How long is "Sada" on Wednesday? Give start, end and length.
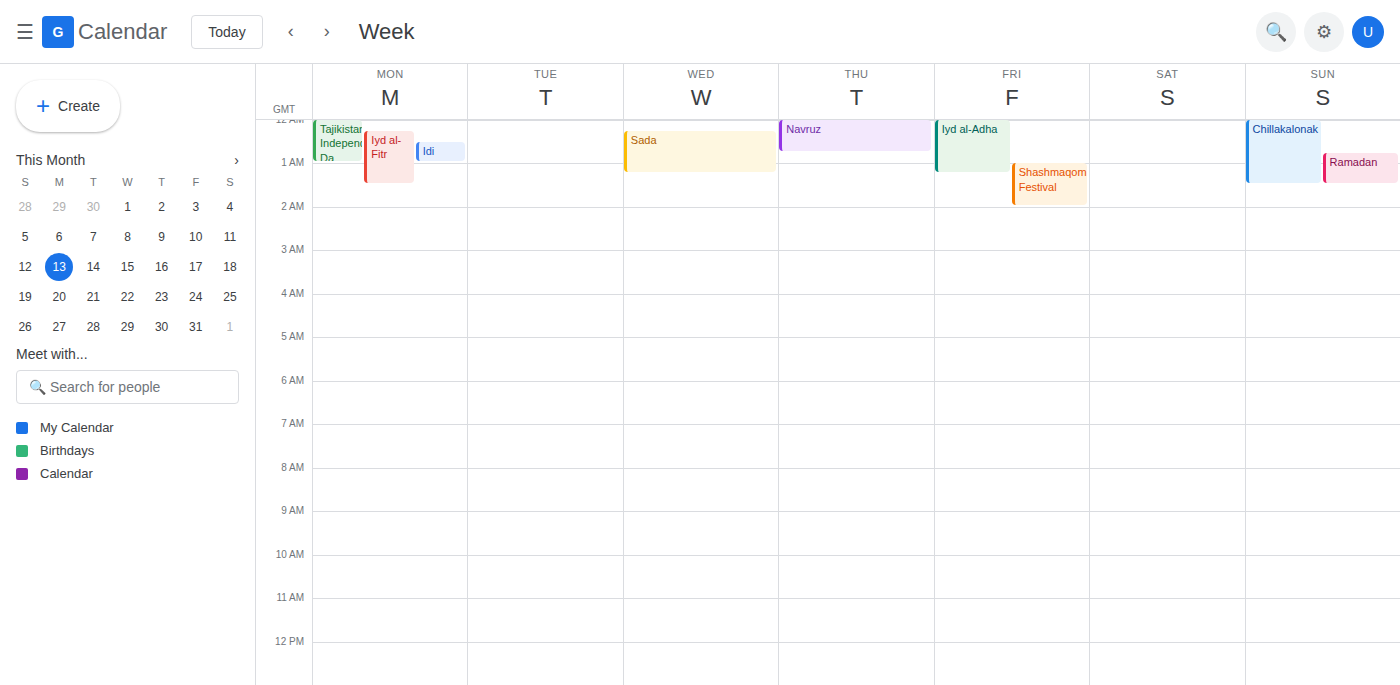
12:15 AM to 1:15 AM, 1 hour